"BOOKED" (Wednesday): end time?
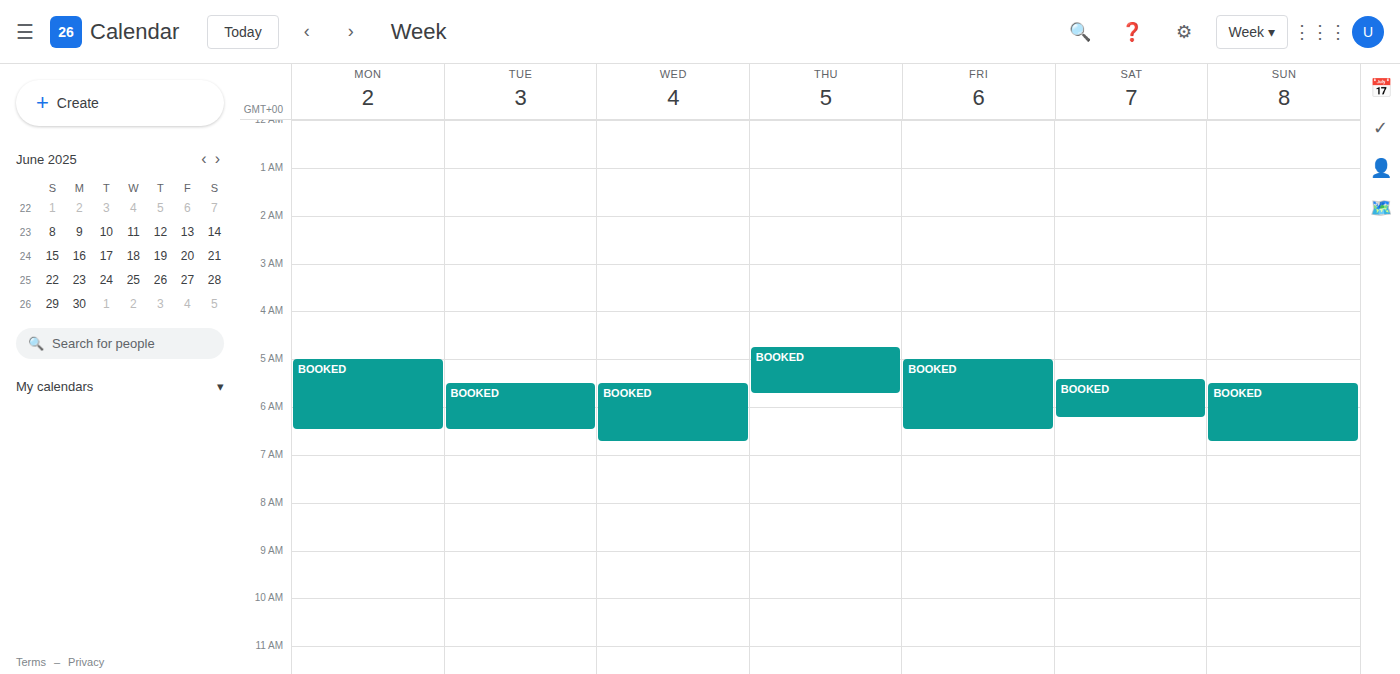
06:45